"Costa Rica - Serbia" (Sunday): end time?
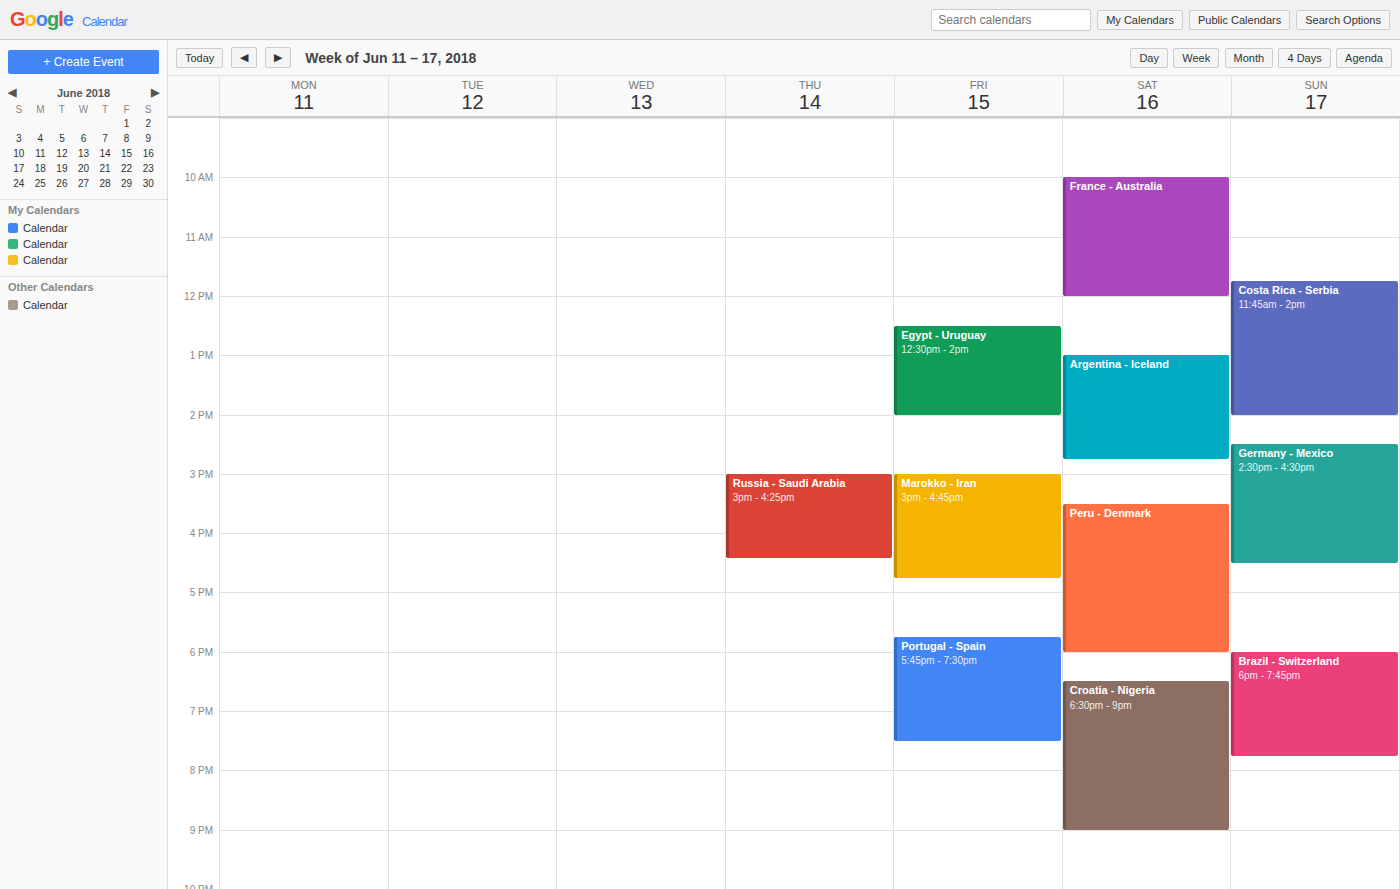
2:00 PM